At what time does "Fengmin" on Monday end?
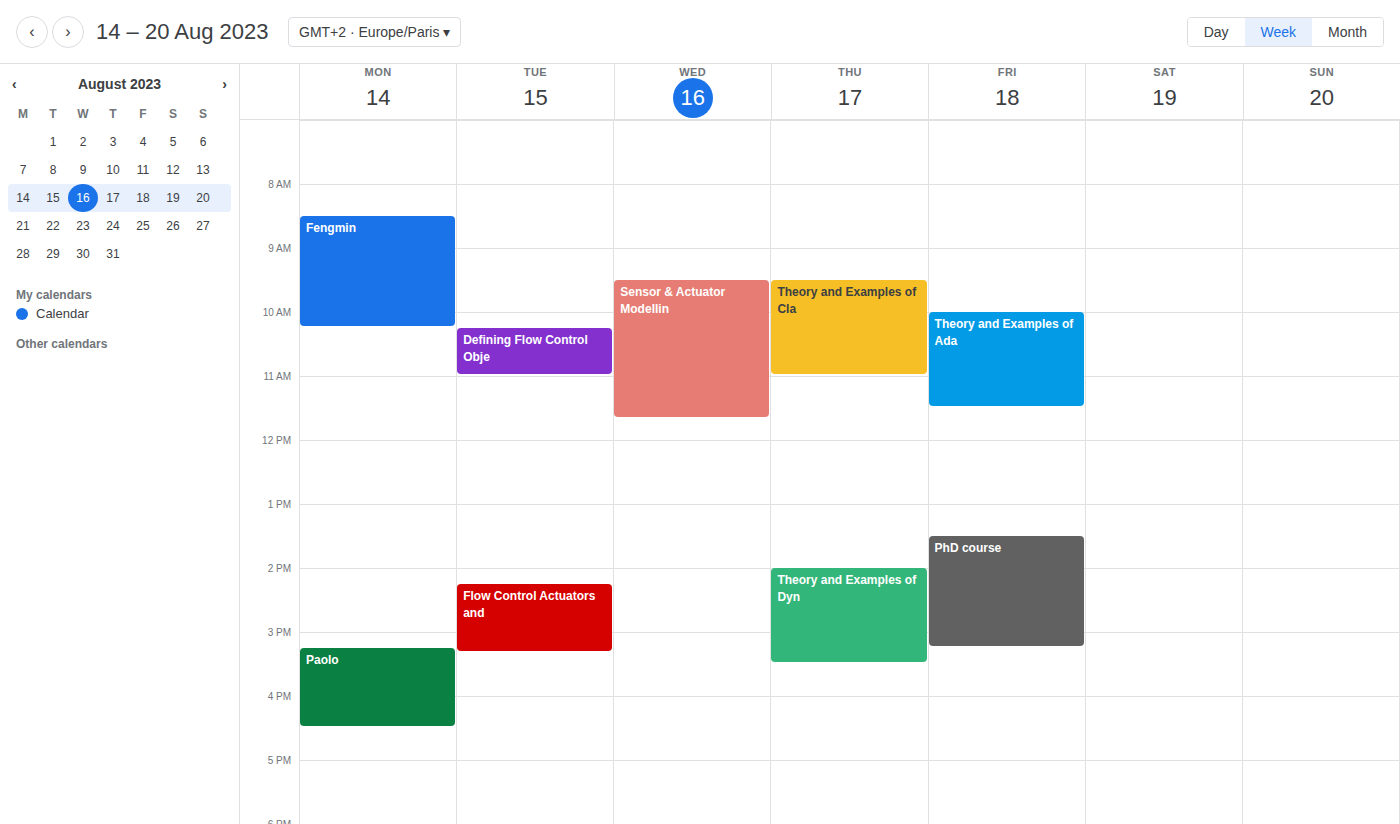
10:15 AM